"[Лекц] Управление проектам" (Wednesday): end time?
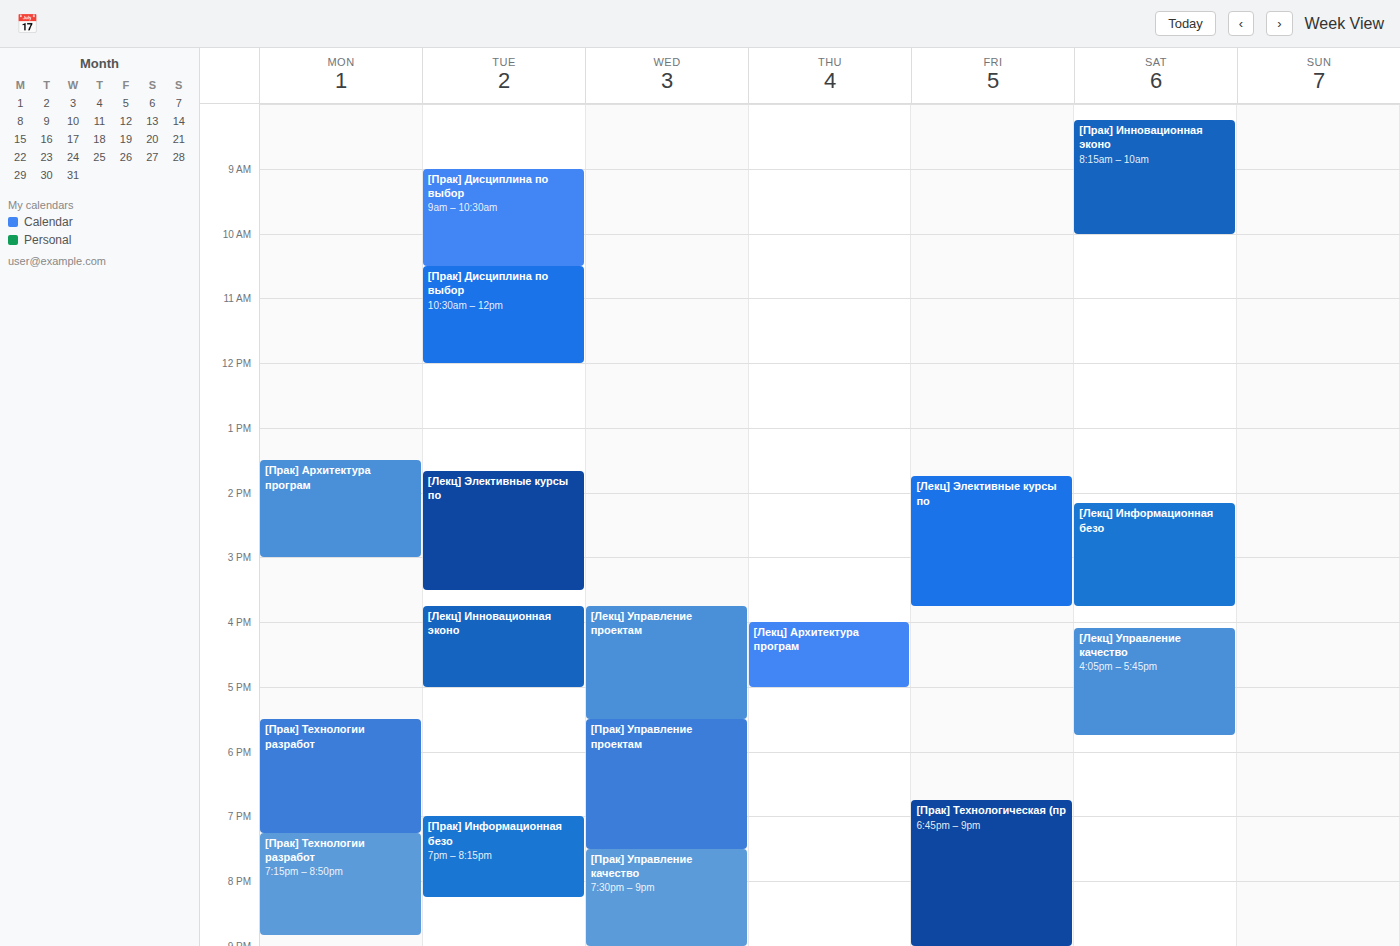
5:30 PM